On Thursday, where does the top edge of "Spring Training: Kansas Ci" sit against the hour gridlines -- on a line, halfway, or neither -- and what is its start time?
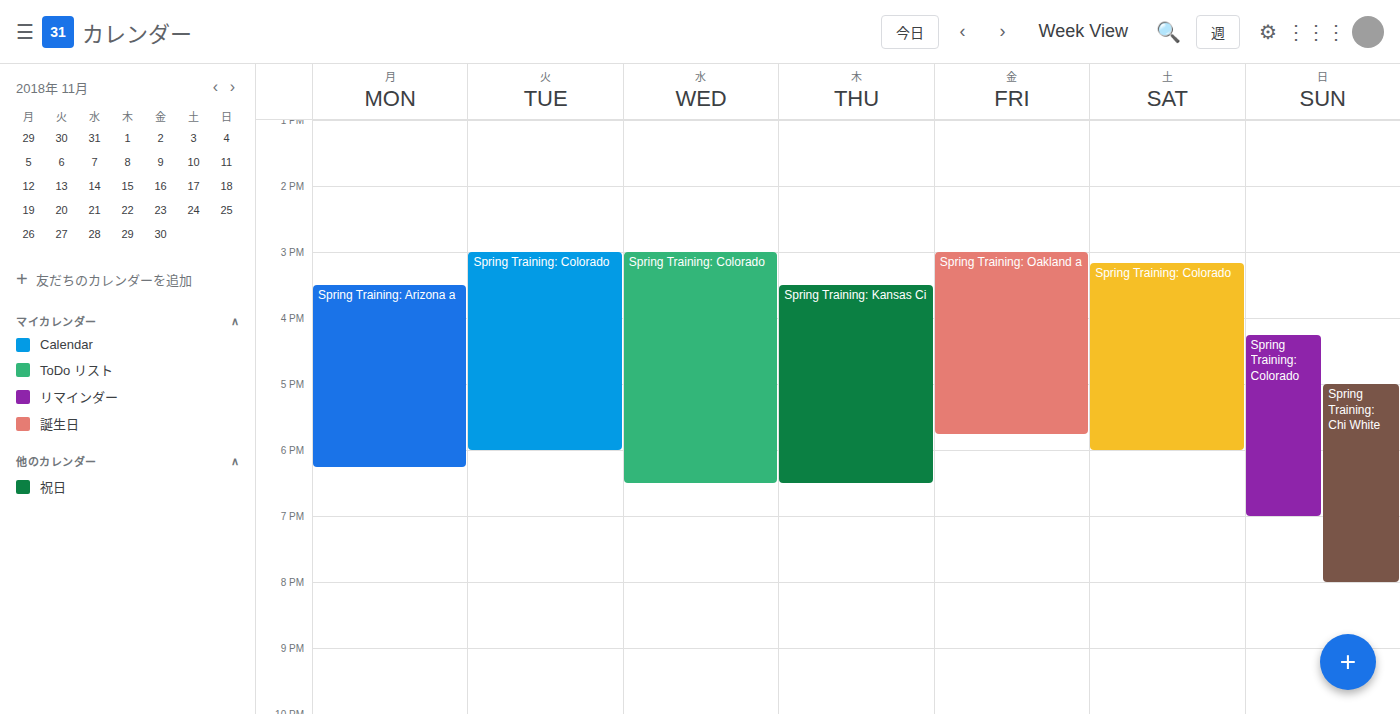
3:30 PM -- halfway between the 3 PM and 4 PM lines.